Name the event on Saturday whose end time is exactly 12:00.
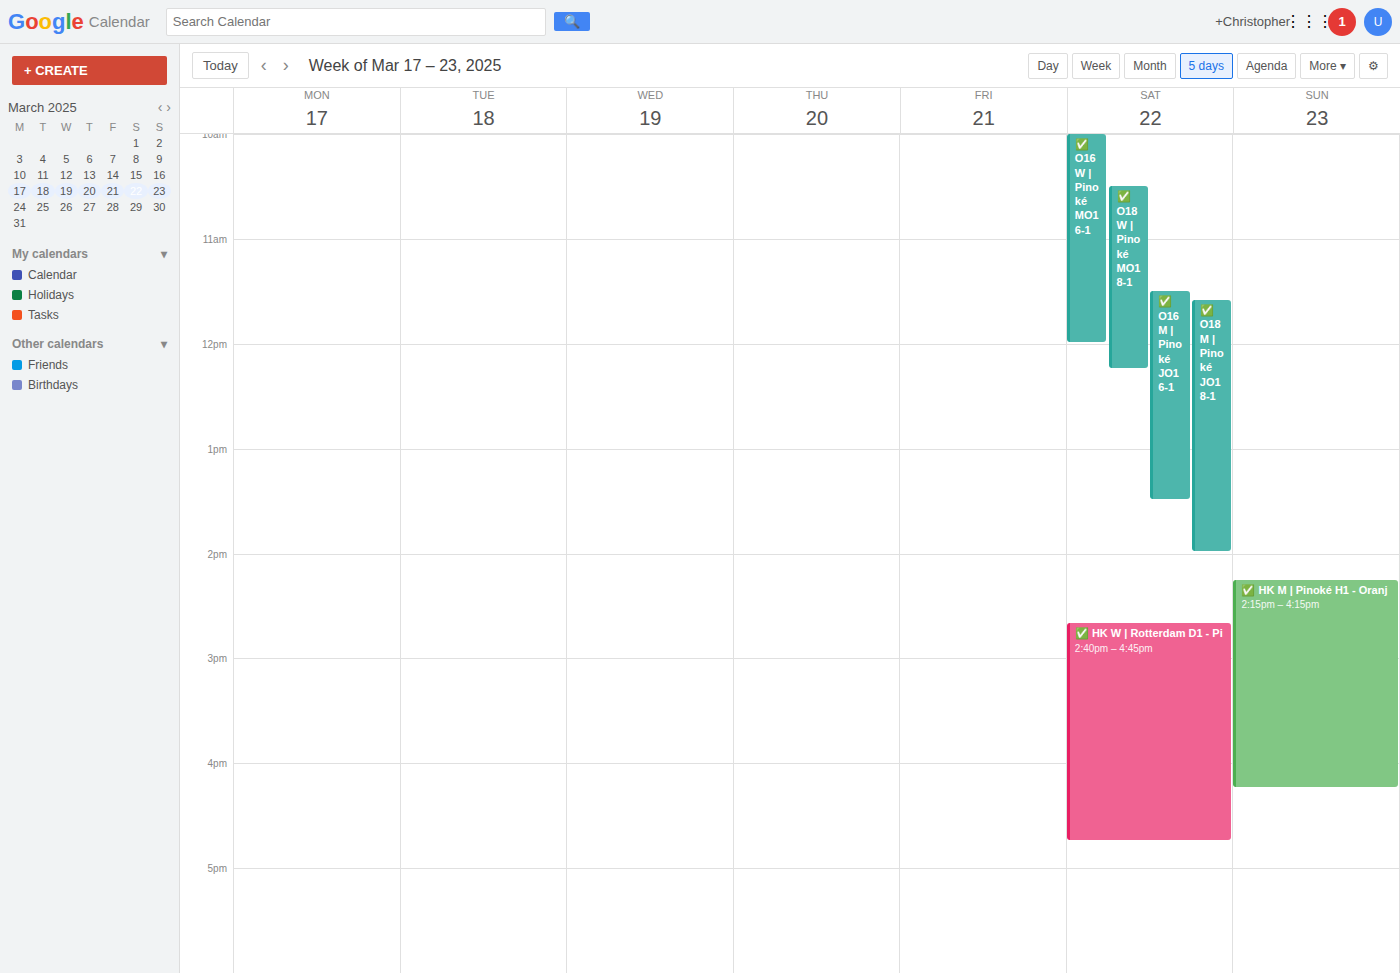
"✅ O16 W | Pinoké MO16-1"